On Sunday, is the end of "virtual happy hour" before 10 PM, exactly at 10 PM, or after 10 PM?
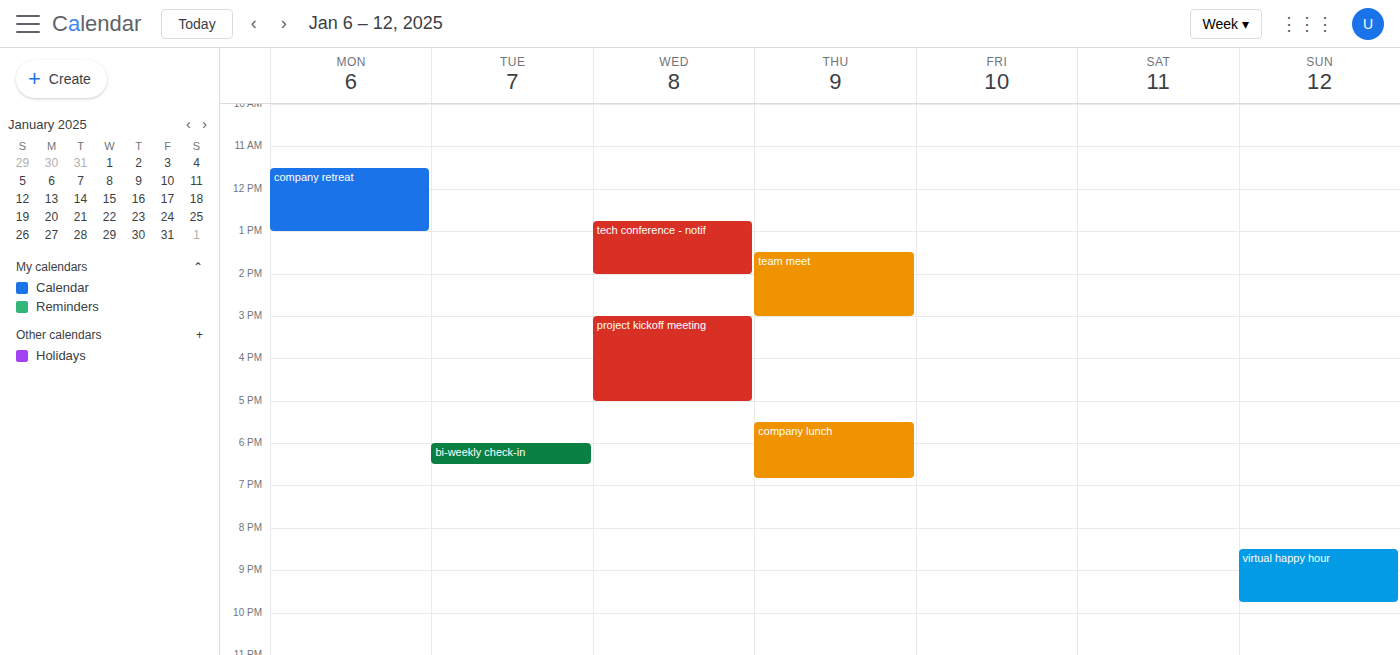
9:45 PM -- before 10 PM, 15 minutes above the 10 PM line.